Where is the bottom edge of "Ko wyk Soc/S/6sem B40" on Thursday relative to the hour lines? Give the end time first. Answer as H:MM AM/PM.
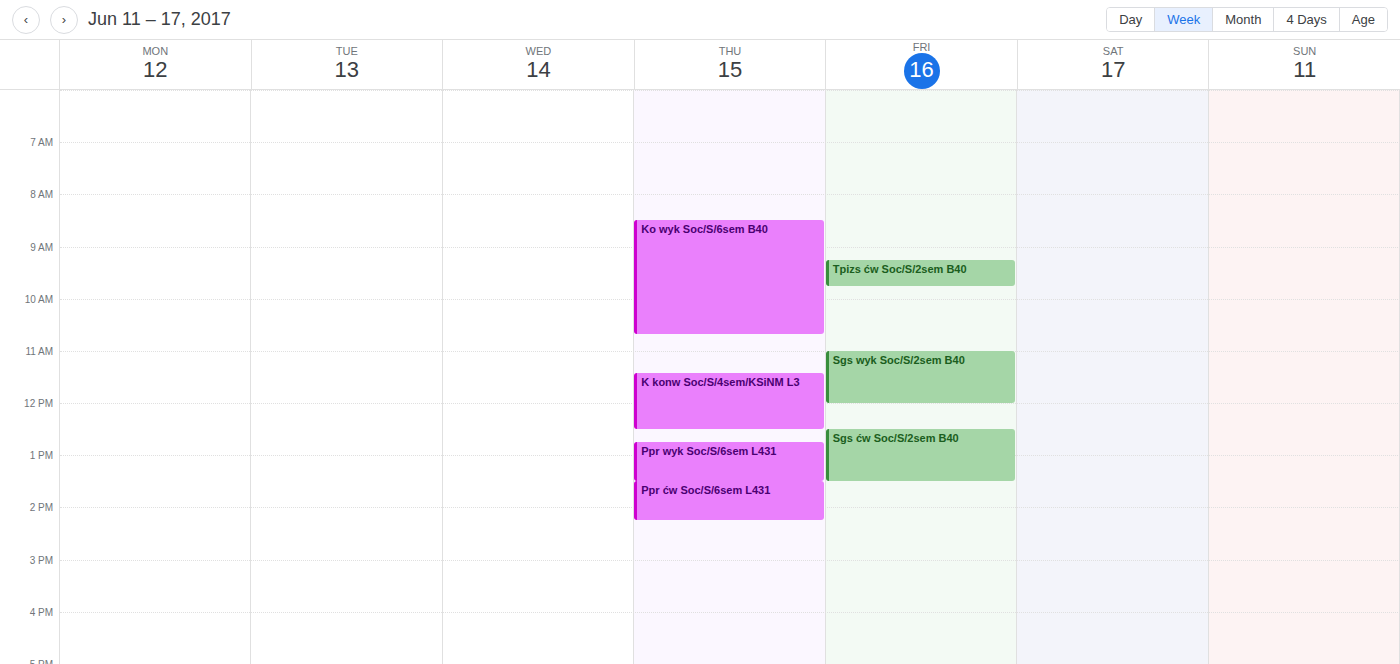
10:40 AM -- neither: 40 minutes below the 10 AM line and 20 minutes above the 11 AM line.